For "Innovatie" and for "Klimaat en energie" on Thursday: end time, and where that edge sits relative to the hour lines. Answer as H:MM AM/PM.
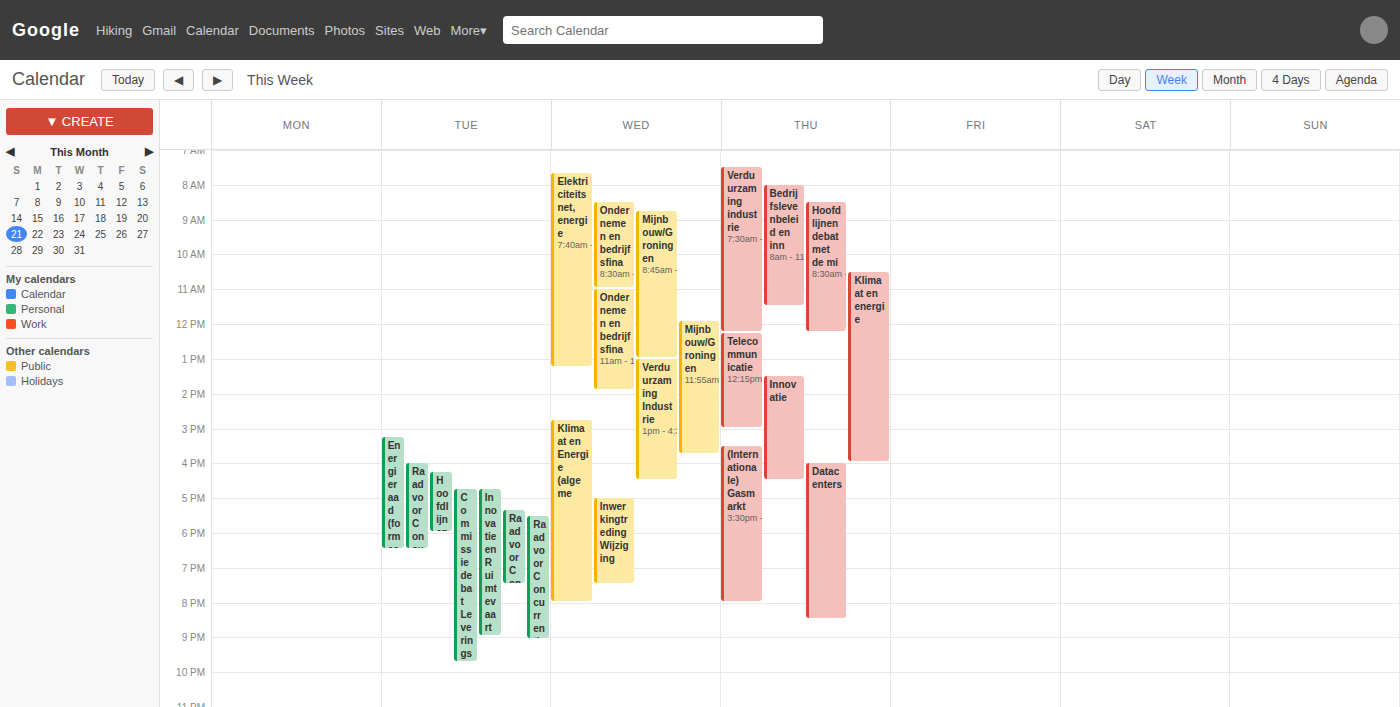
"Innovatie": 4:30 PM, halfway between the 4 PM and 5 PM lines. "Klimaat en energie": 4:00 PM, exactly on the 4 PM line.